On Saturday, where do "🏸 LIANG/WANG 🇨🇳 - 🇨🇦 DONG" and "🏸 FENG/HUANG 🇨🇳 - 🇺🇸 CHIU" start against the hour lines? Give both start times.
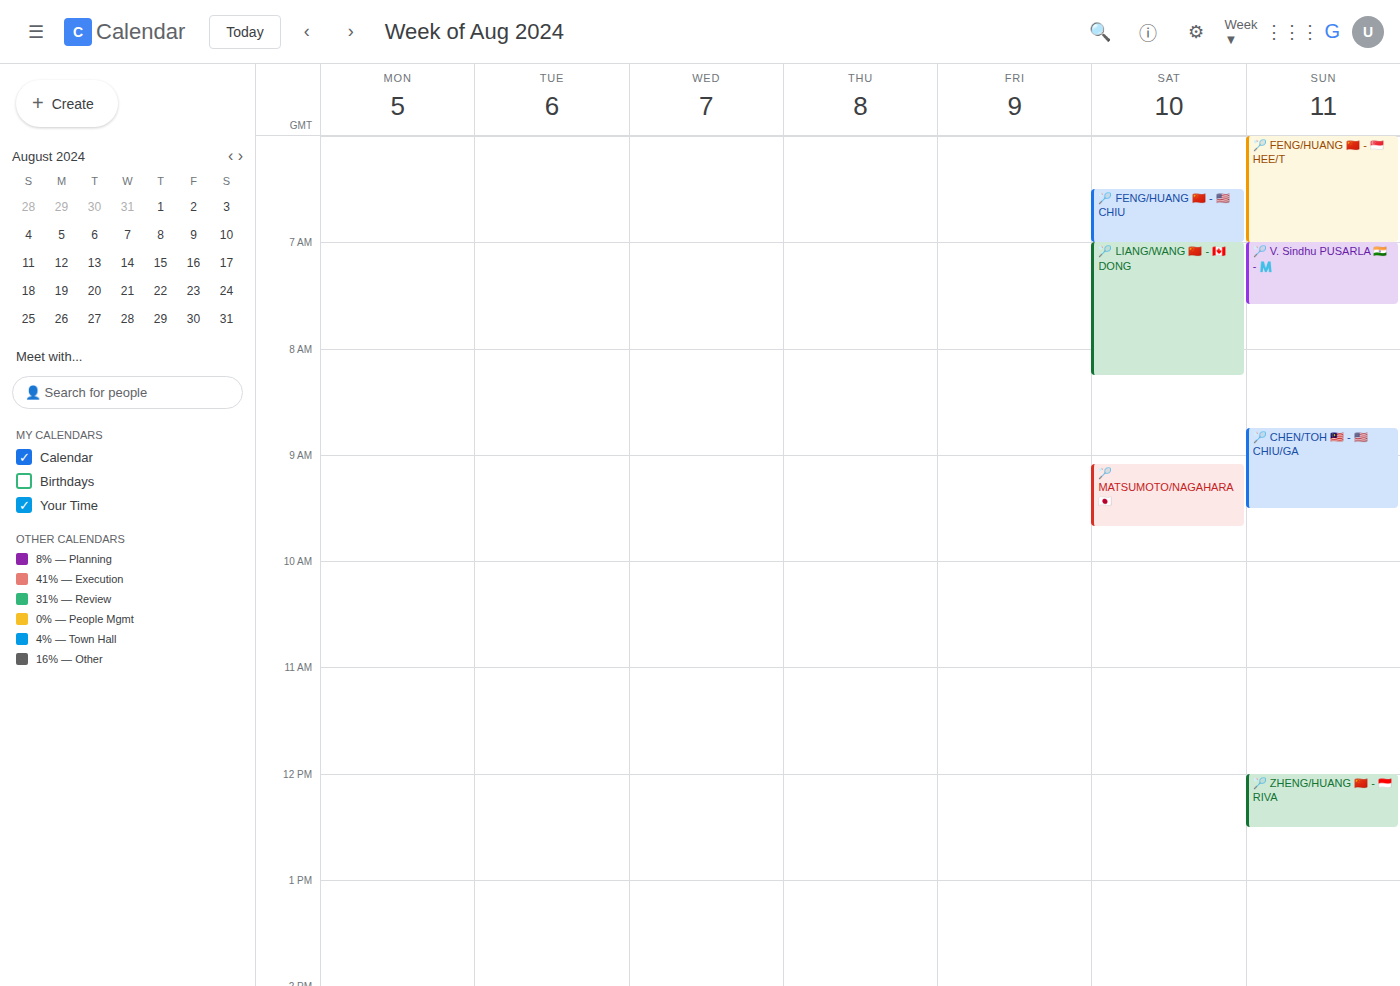
"🏸 LIANG/WANG 🇨🇳 - 🇨🇦 DONG": 7:00 AM, exactly on the 7 AM line. "🏸 FENG/HUANG 🇨🇳 - 🇺🇸 CHIU": 6:30 AM, halfway between the 6 AM and 7 AM lines.